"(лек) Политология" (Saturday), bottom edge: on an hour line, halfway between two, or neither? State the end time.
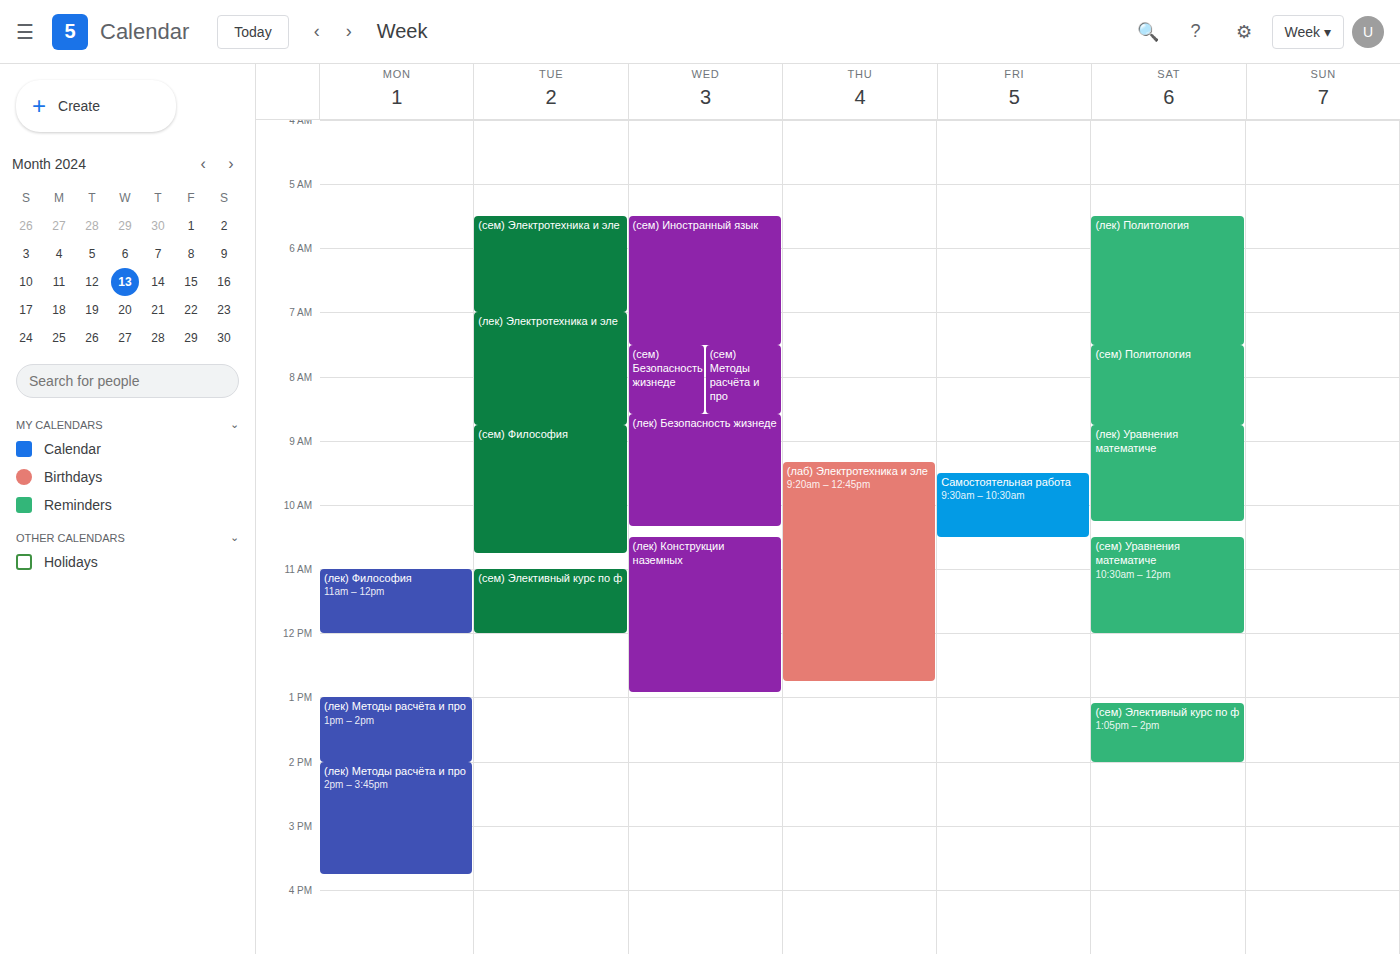
7:30 AM -- halfway between the 7 AM and 8 AM lines.